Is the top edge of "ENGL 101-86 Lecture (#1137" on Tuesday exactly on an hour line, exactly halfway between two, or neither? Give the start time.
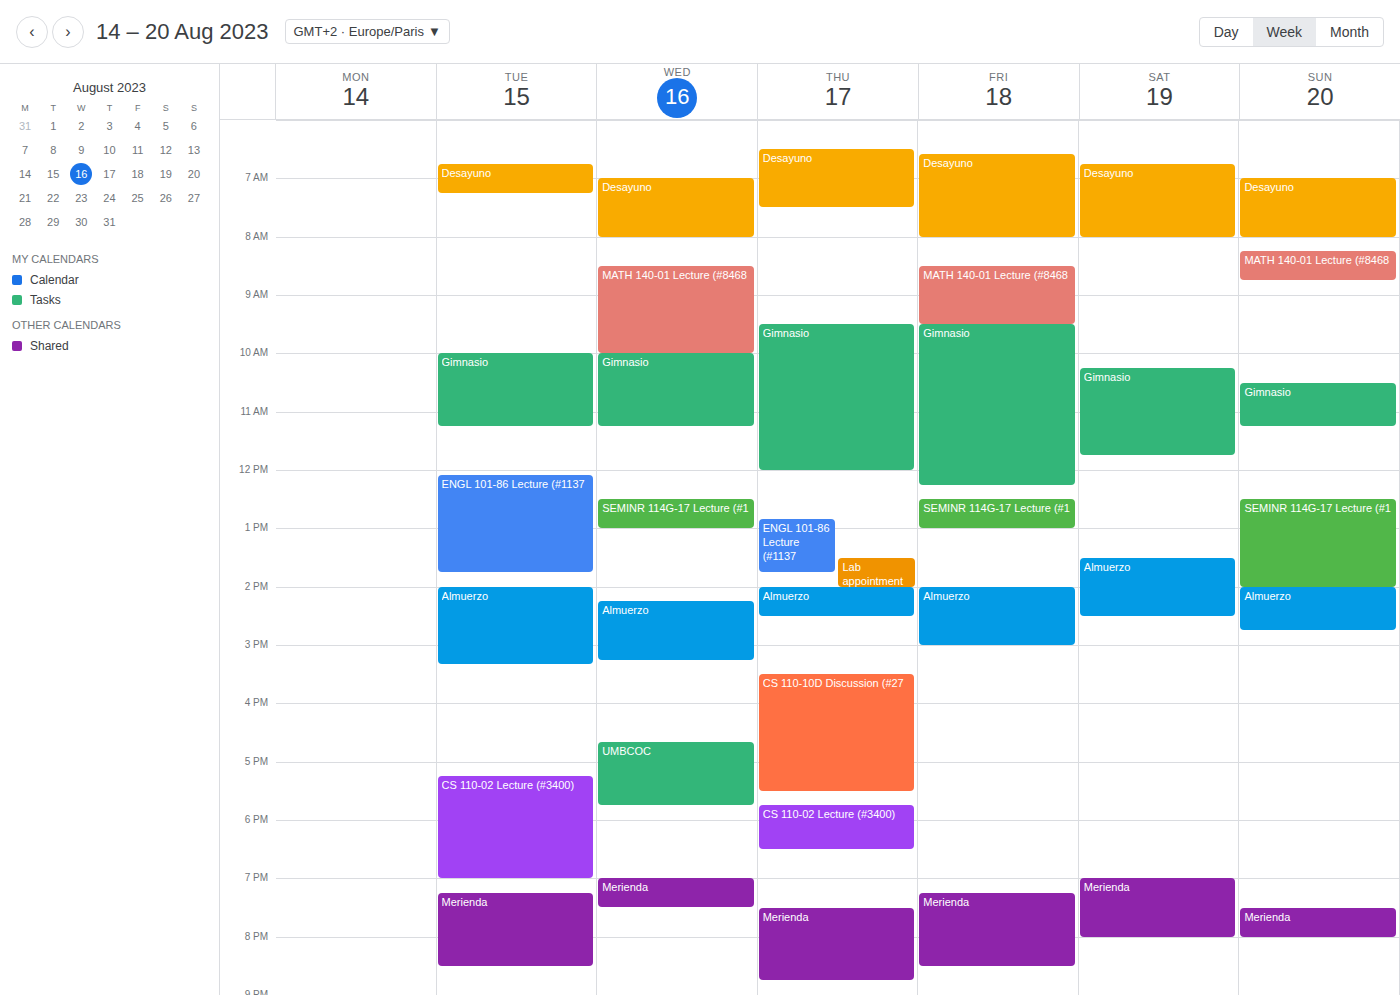
12:05 PM -- neither: 5 minutes below the 12 PM line and 55 minutes above the 1 PM line.